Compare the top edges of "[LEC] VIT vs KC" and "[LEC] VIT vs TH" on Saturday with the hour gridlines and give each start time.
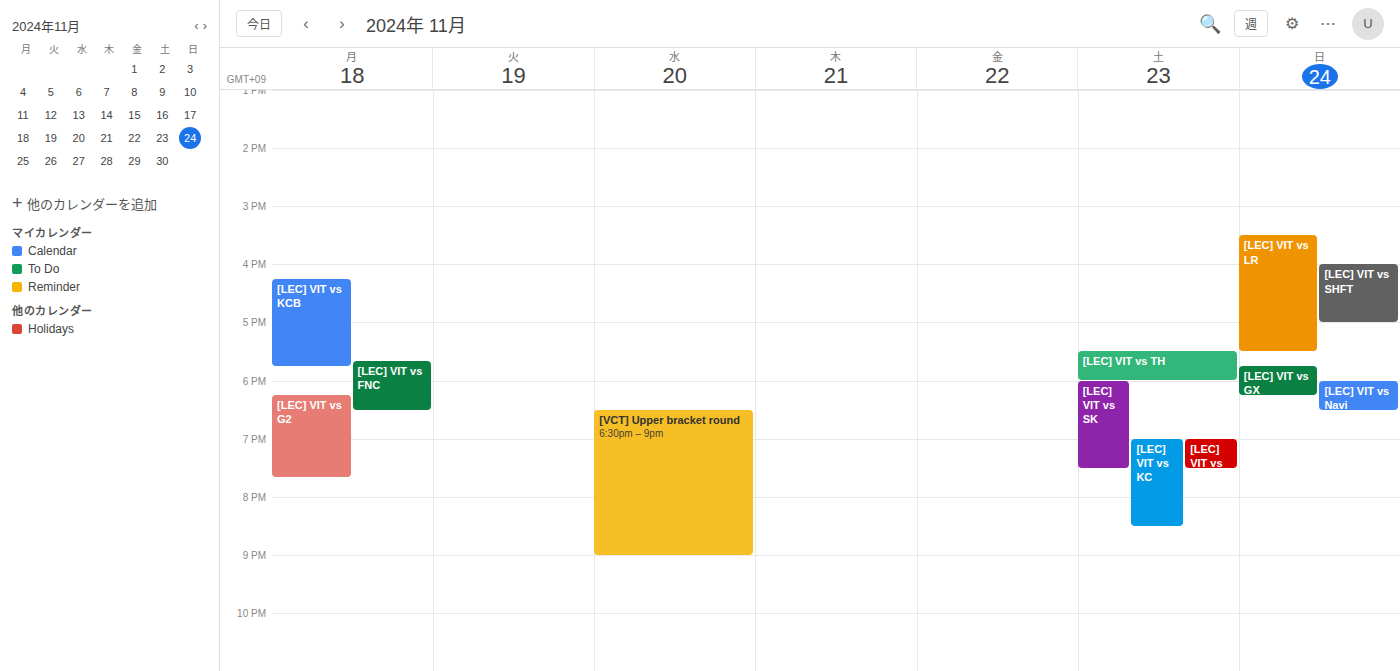
"[LEC] VIT vs KC": 7:00 PM, exactly on the 7 PM line. "[LEC] VIT vs TH": 5:30 PM, halfway between the 5 PM and 6 PM lines.